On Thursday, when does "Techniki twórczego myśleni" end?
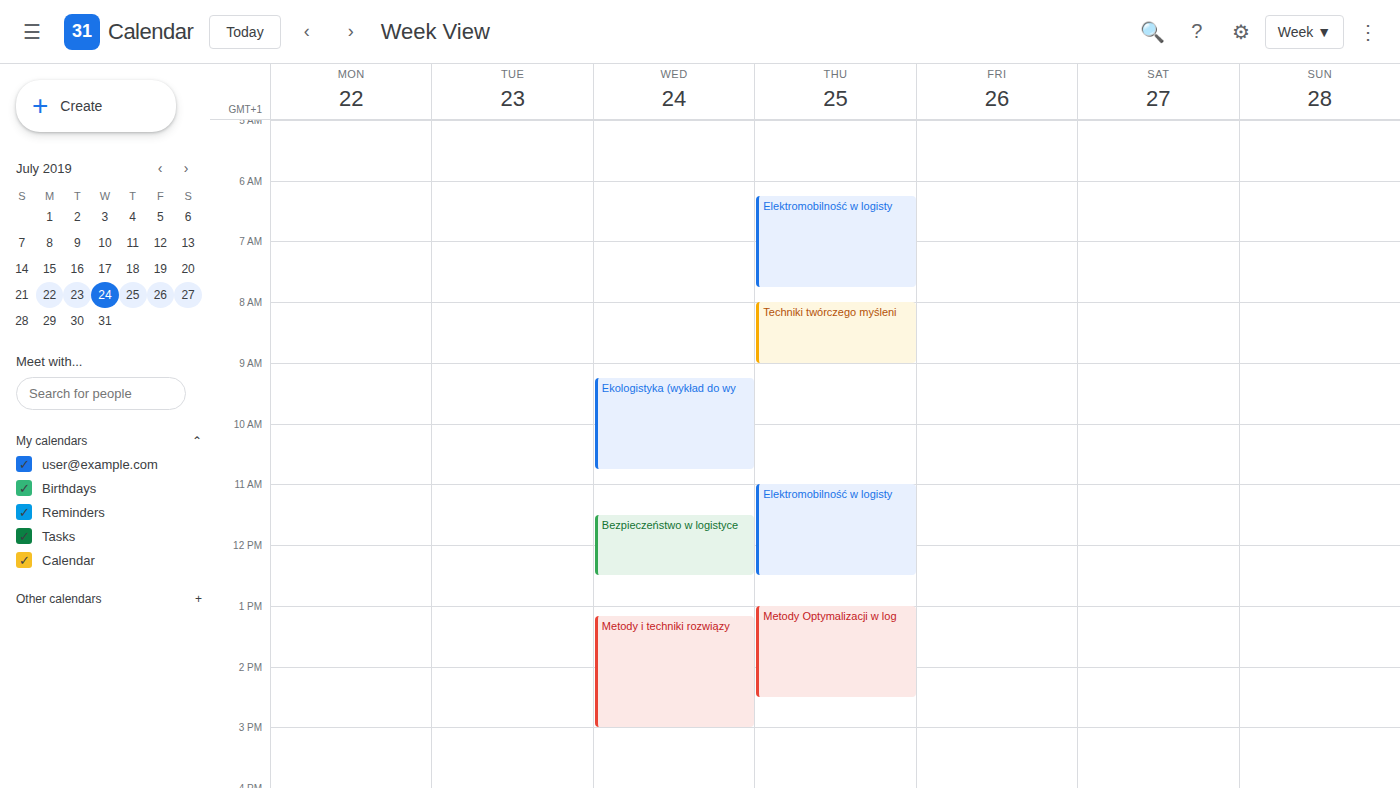
9:00 AM